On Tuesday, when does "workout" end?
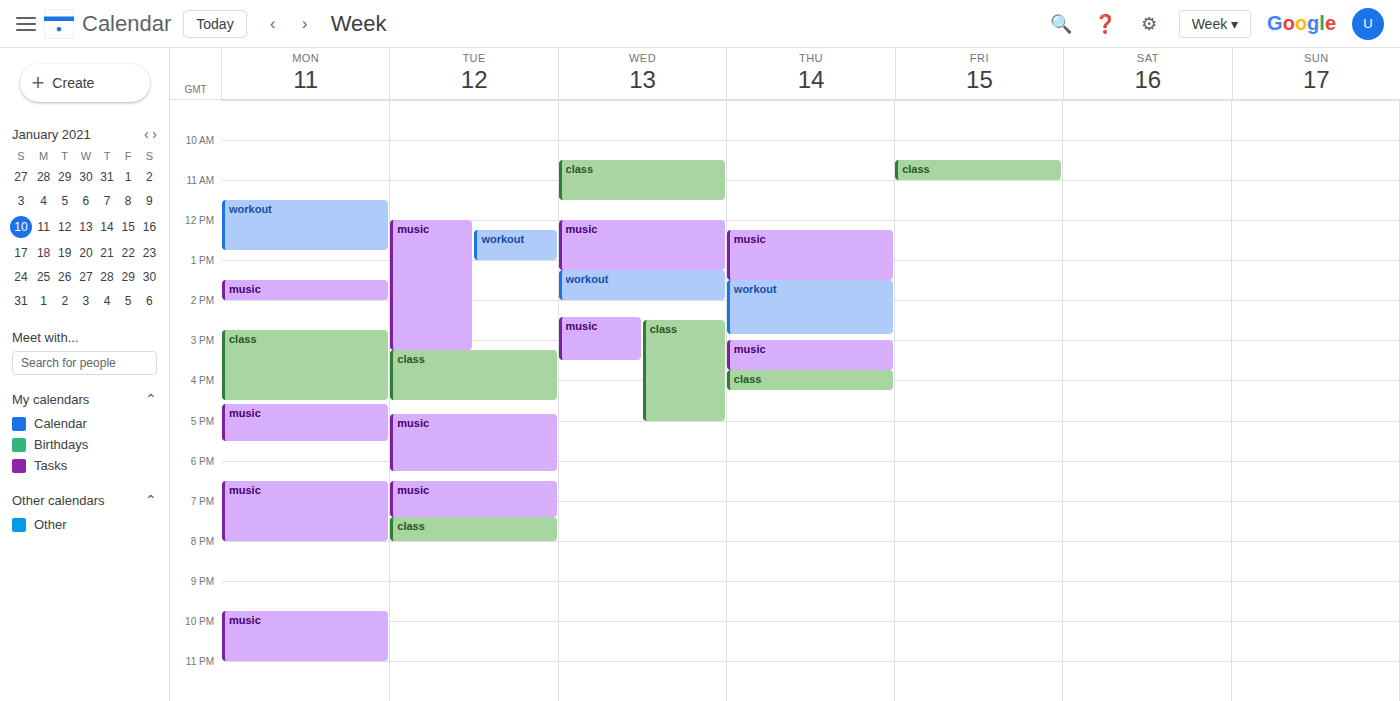
13:00